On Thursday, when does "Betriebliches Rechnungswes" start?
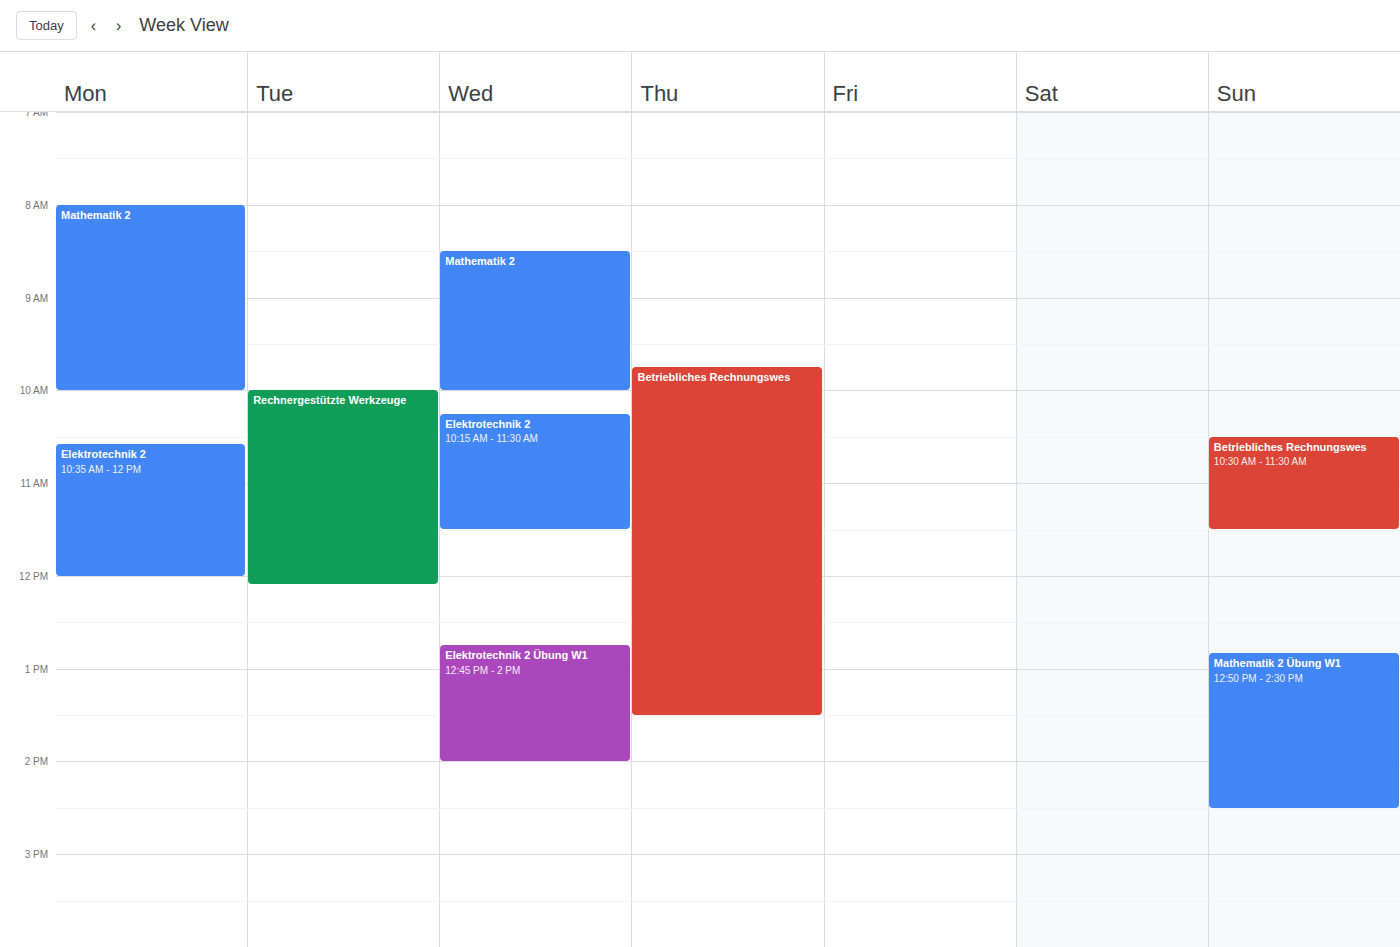
9:45 AM